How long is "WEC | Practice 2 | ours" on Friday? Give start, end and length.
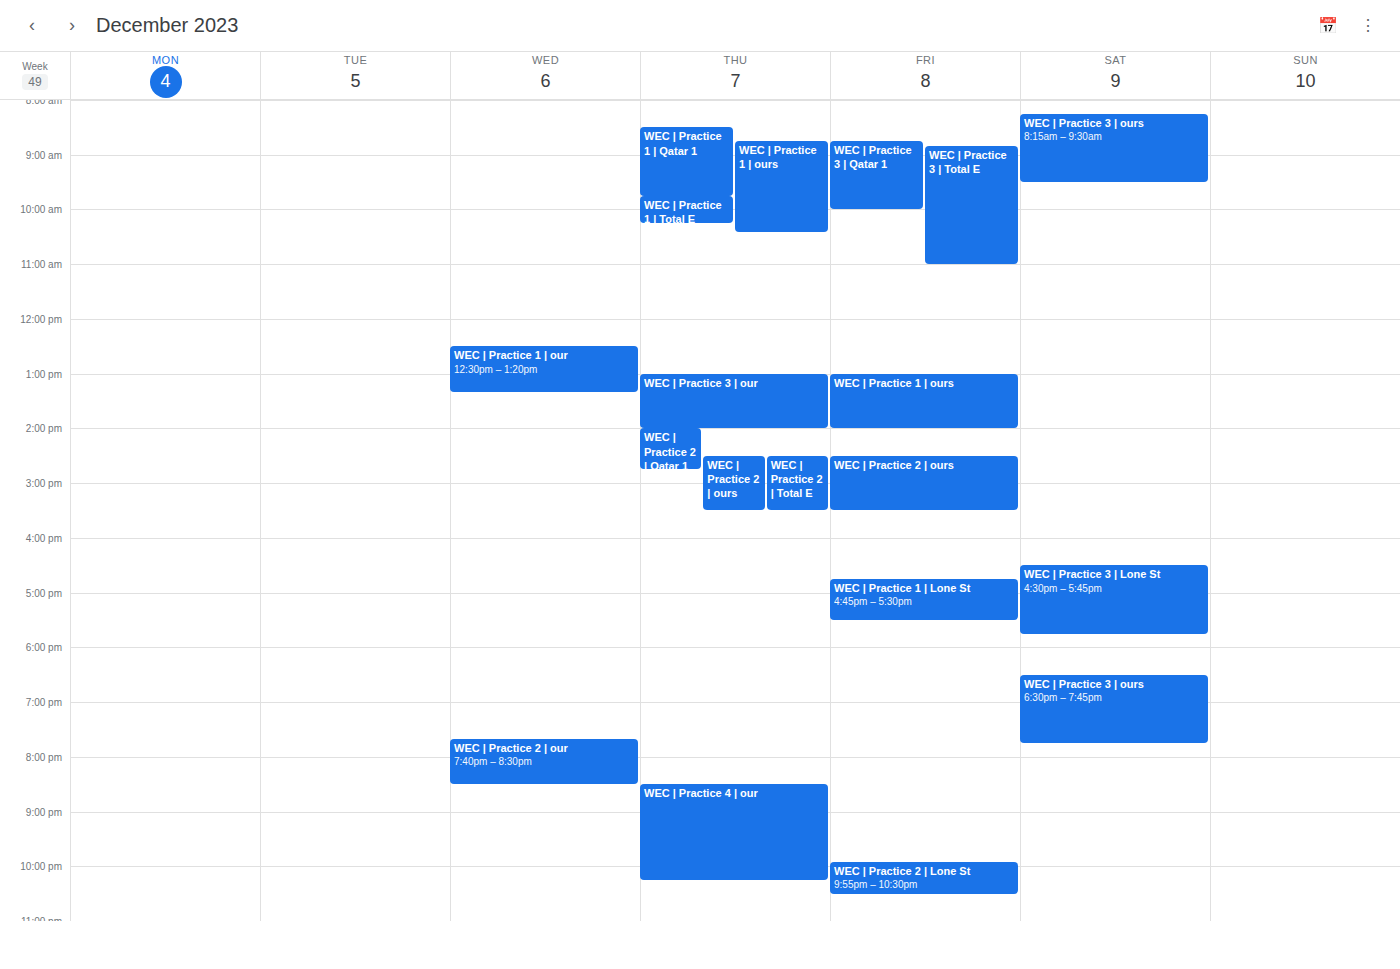
14:30 to 15:30, 1 hour